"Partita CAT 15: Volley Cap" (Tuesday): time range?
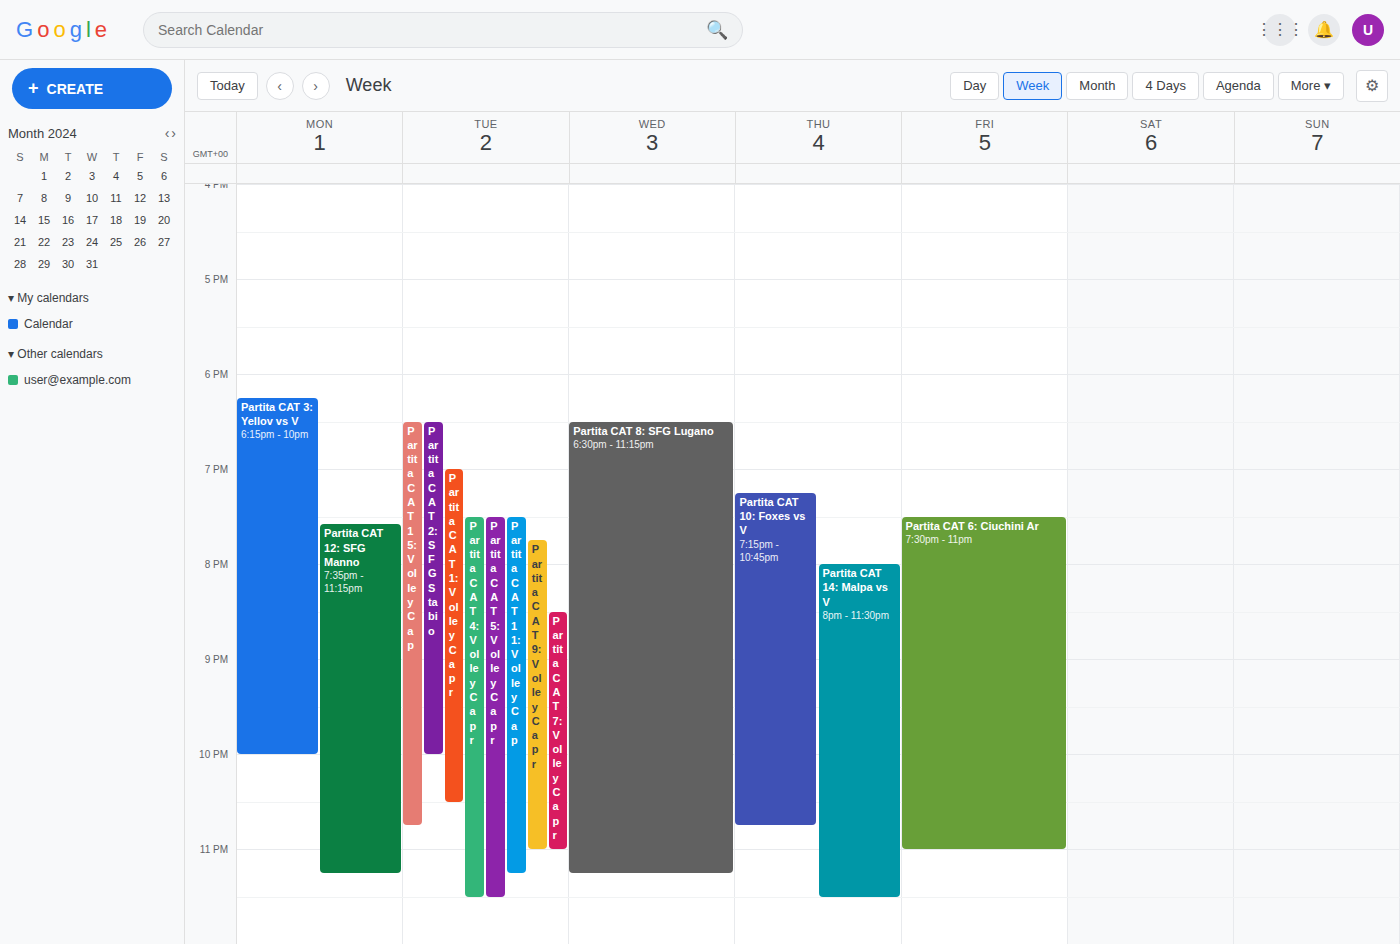
18:30 to 22:45